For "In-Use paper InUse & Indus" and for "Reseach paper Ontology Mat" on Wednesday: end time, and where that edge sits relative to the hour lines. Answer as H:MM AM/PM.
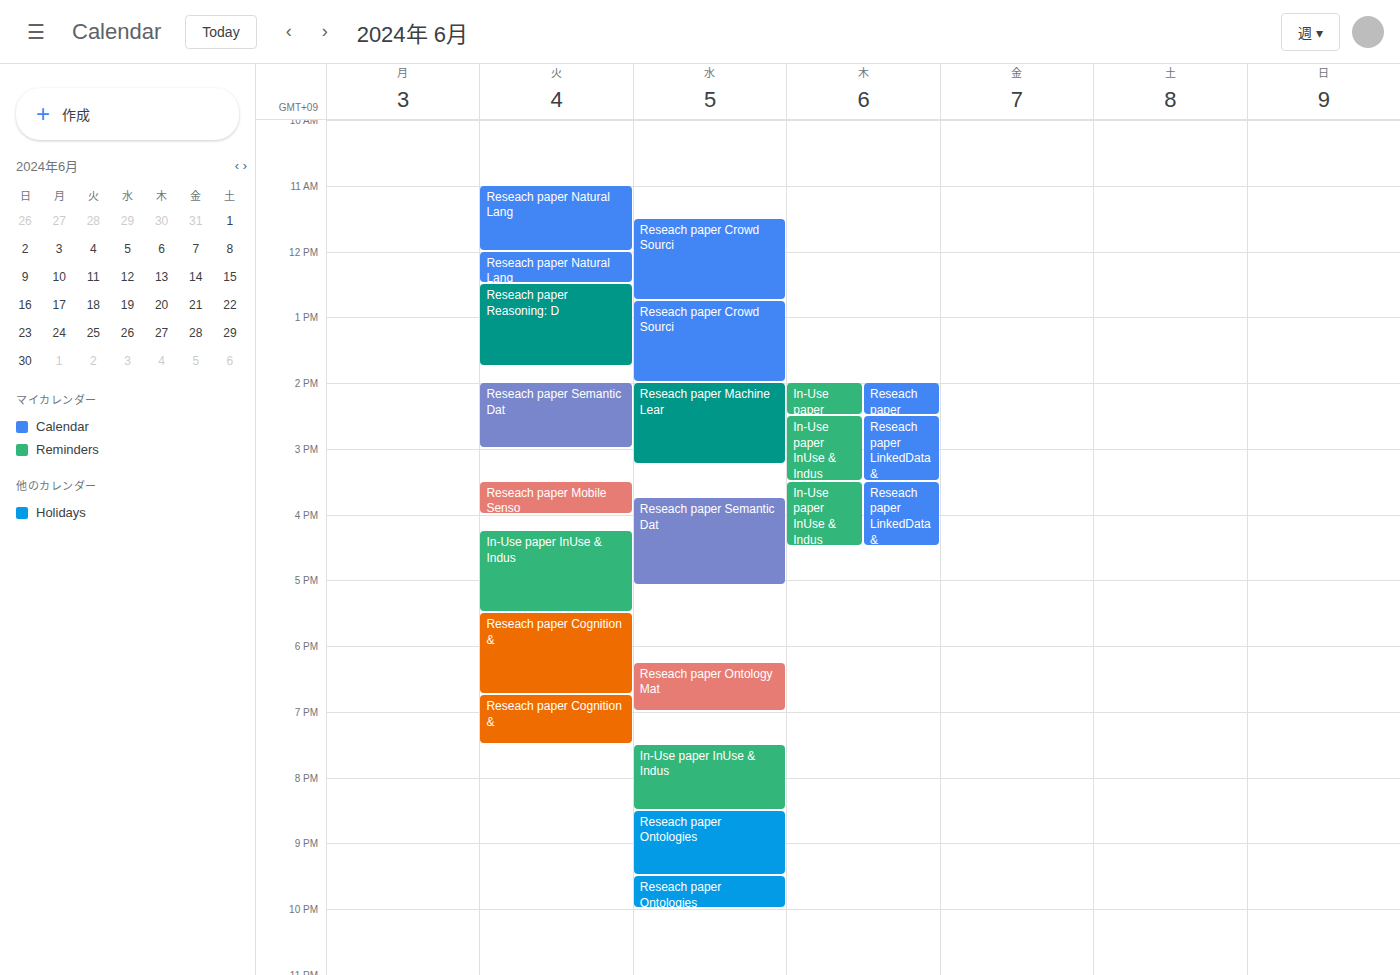
"In-Use paper InUse & Indus": 8:30 PM, halfway between the 8 PM and 9 PM lines. "Reseach paper Ontology Mat": 7:00 PM, exactly on the 7 PM line.